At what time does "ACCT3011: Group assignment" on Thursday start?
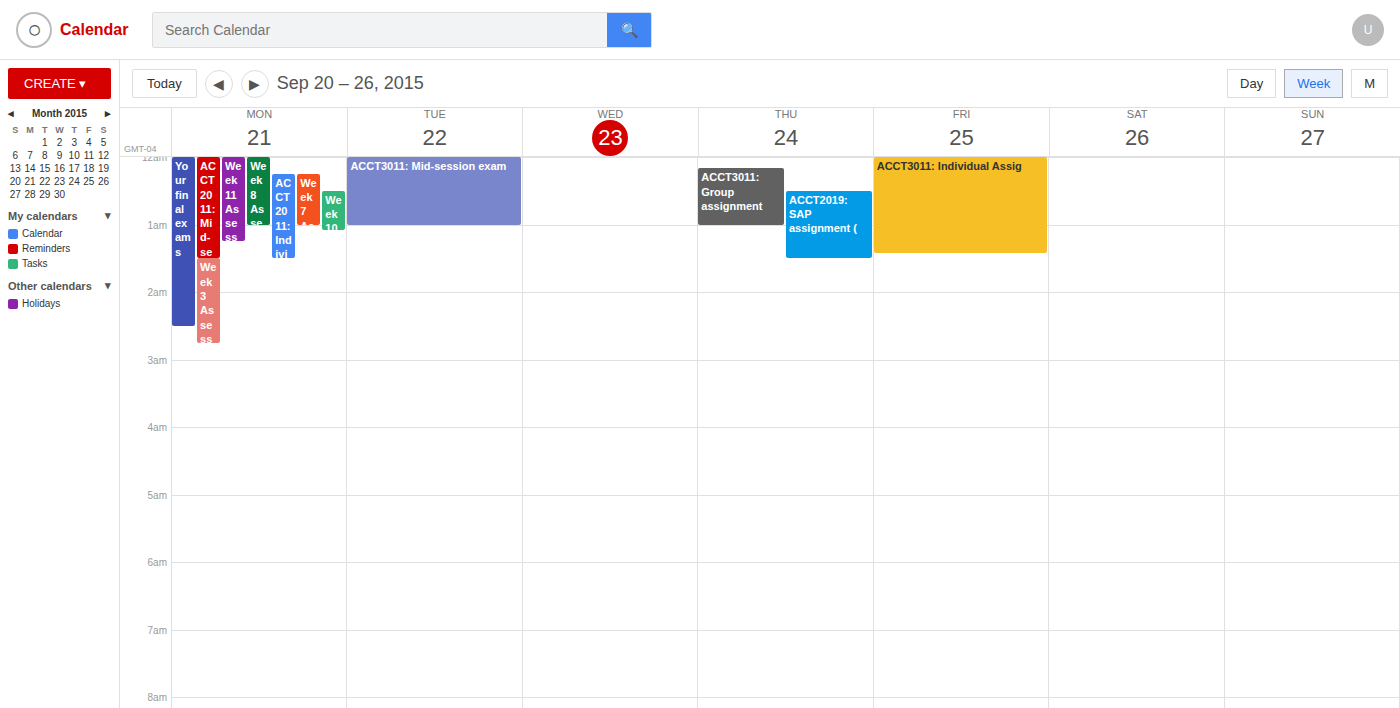
12:10 AM